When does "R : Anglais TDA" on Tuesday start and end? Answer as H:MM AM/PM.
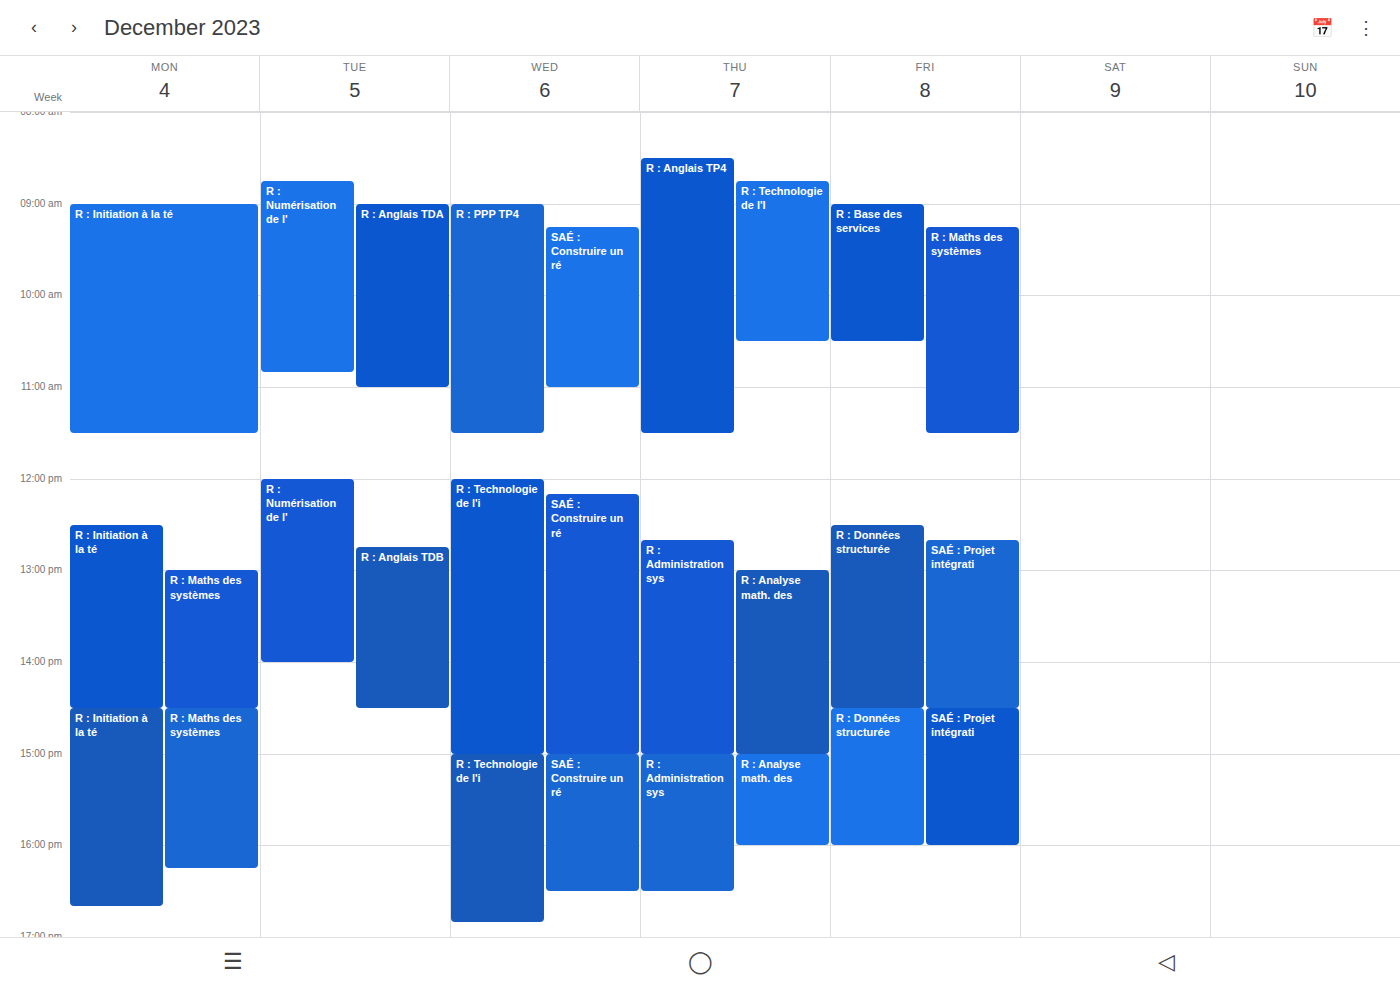
9:00 AM to 11:00 AM